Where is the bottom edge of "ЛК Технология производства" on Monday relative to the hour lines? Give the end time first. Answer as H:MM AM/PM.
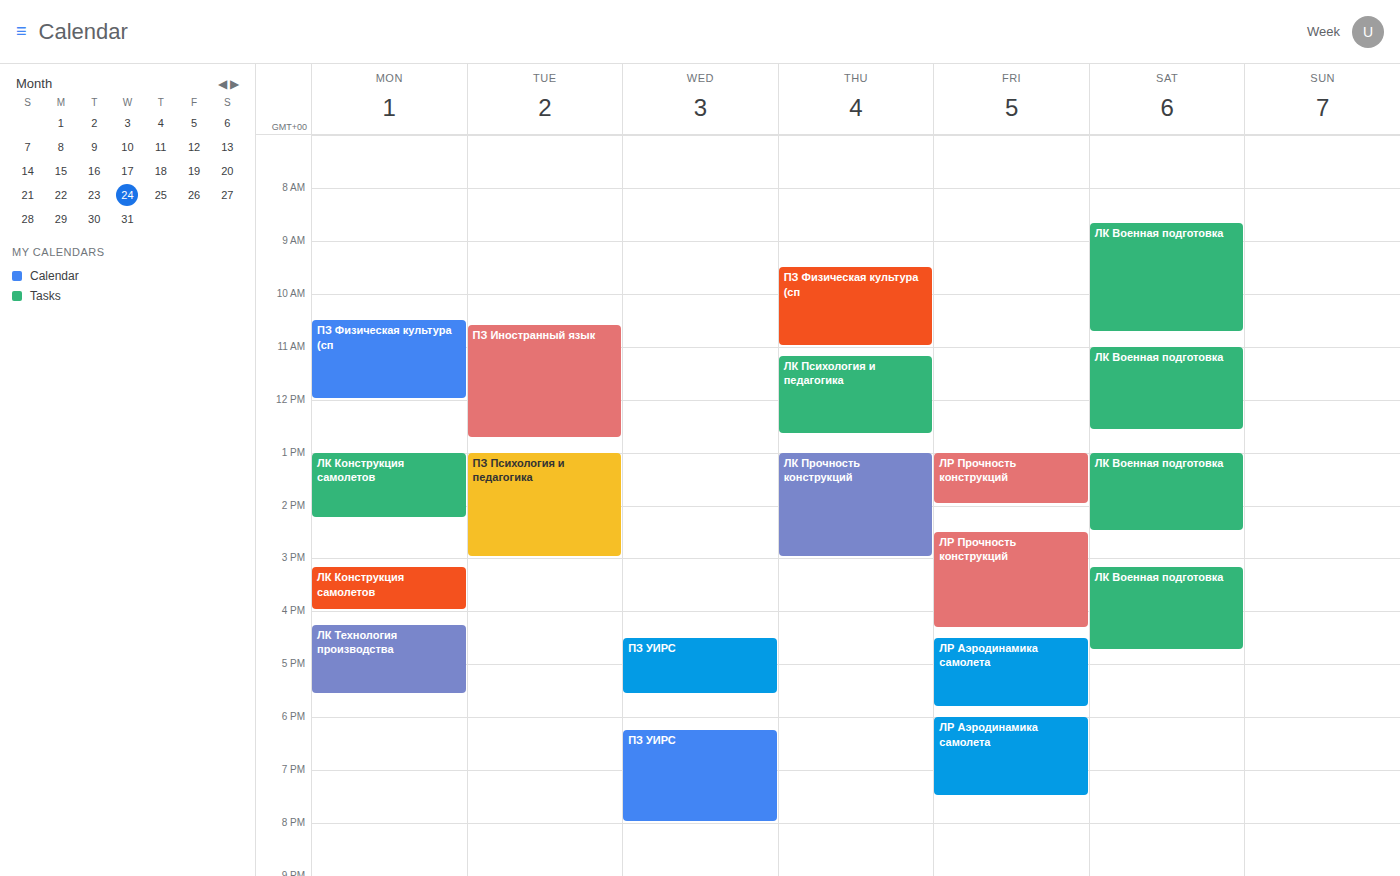
5:35 PM -- neither: 35 minutes below the 5 PM line and 25 minutes above the 6 PM line.